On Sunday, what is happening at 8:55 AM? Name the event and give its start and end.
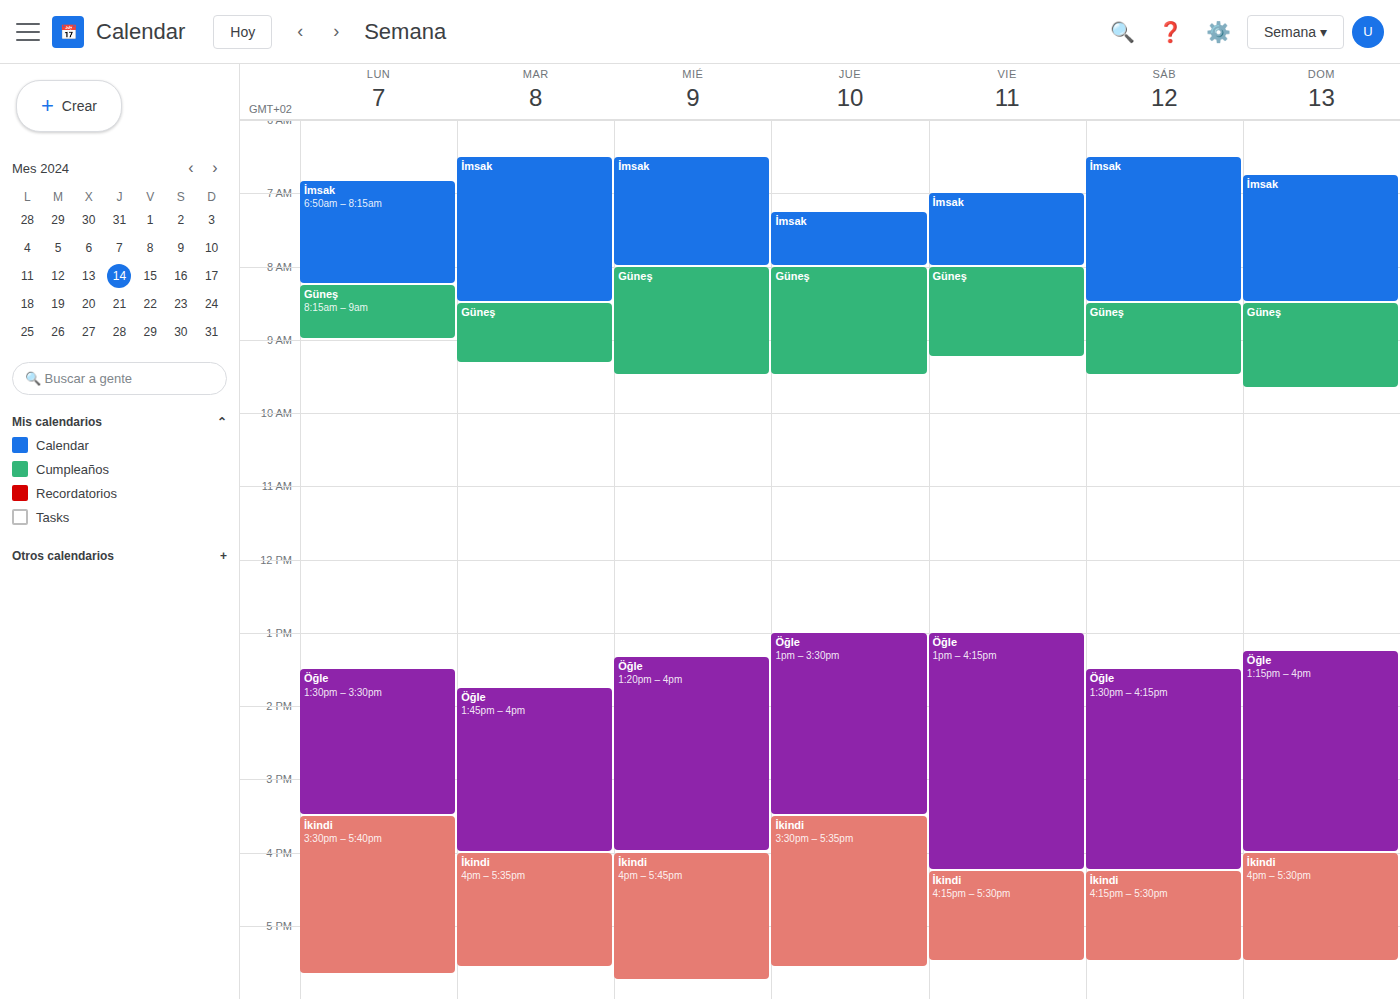
"Güneş", 8:30 AM to 9:40 AM